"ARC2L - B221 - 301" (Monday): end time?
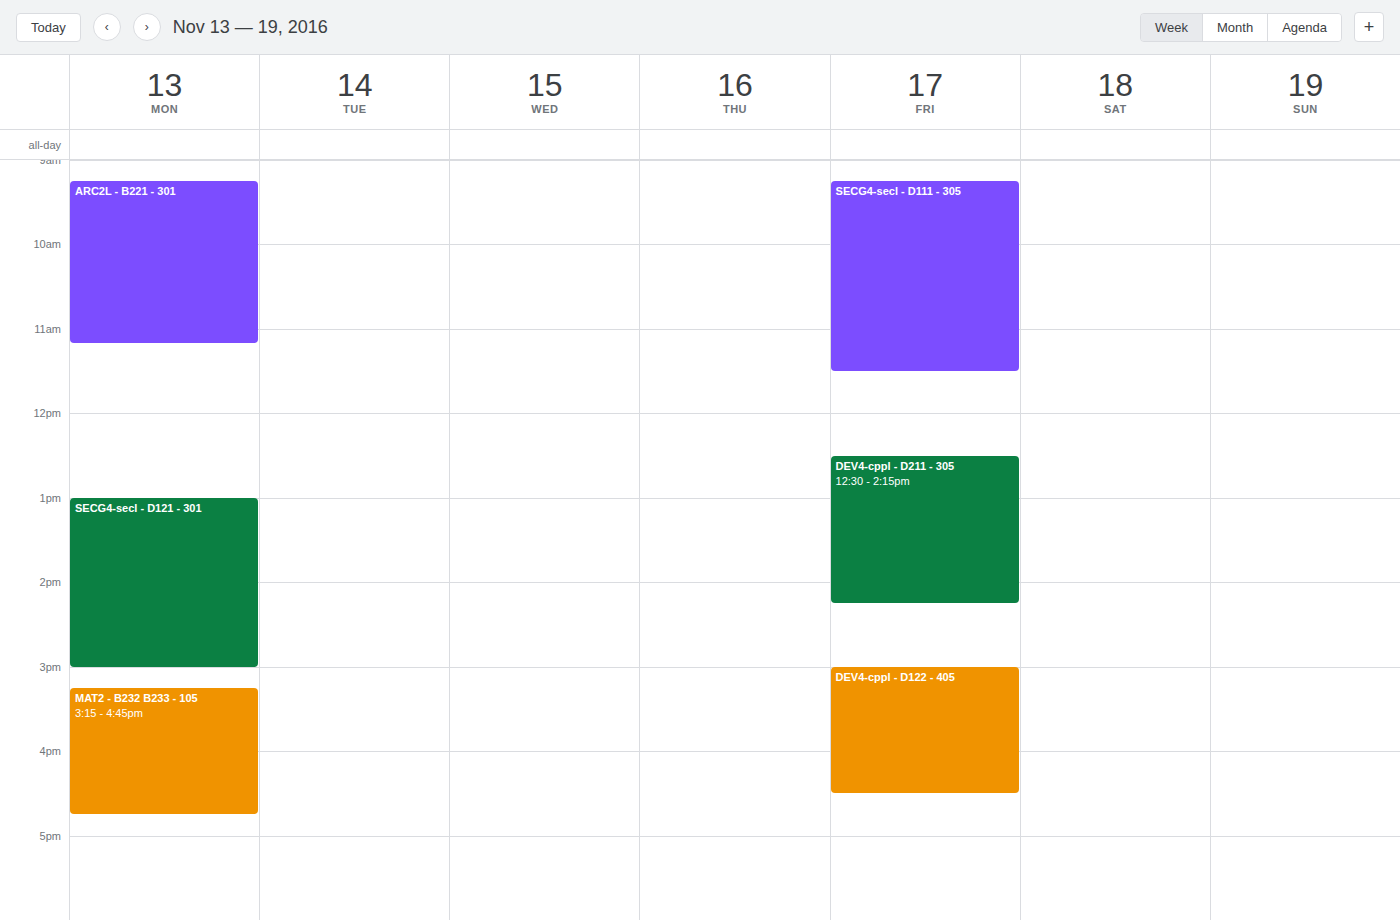
11:10 AM